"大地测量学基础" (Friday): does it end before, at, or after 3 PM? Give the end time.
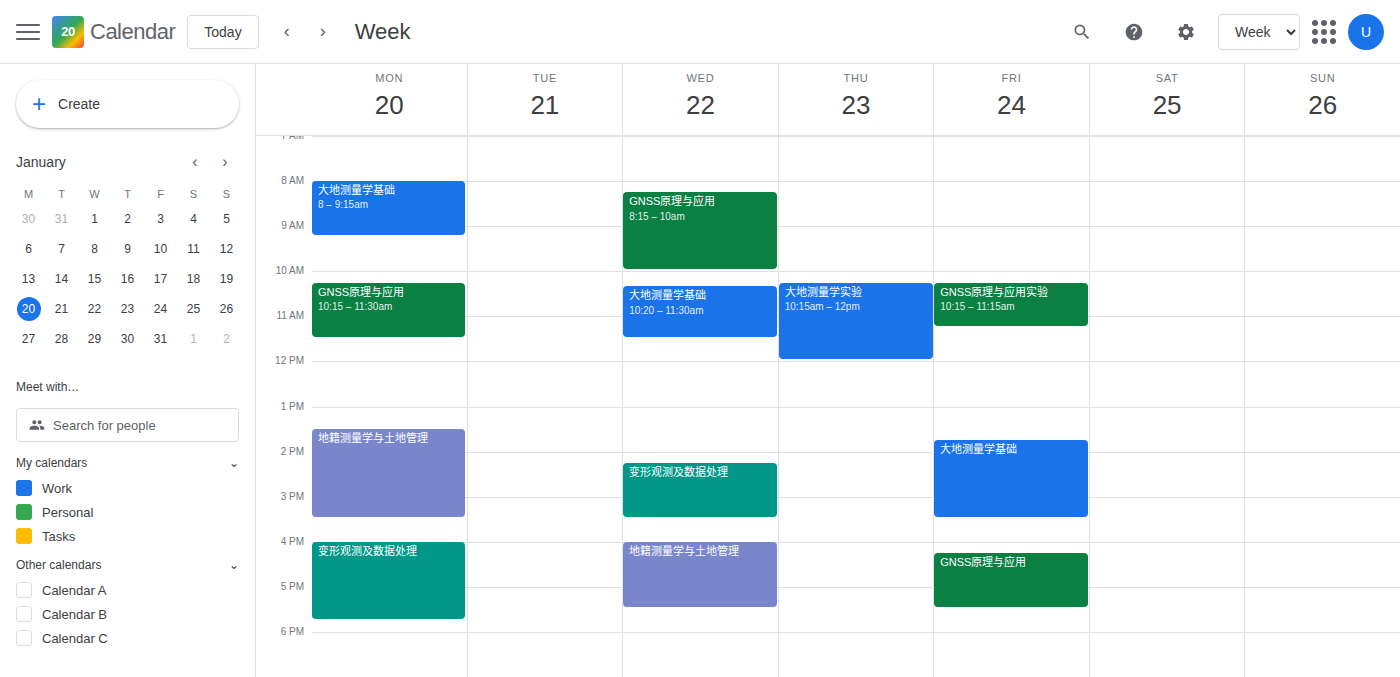
3:30 PM -- after 3 PM, 30 minutes below the 3 PM line.